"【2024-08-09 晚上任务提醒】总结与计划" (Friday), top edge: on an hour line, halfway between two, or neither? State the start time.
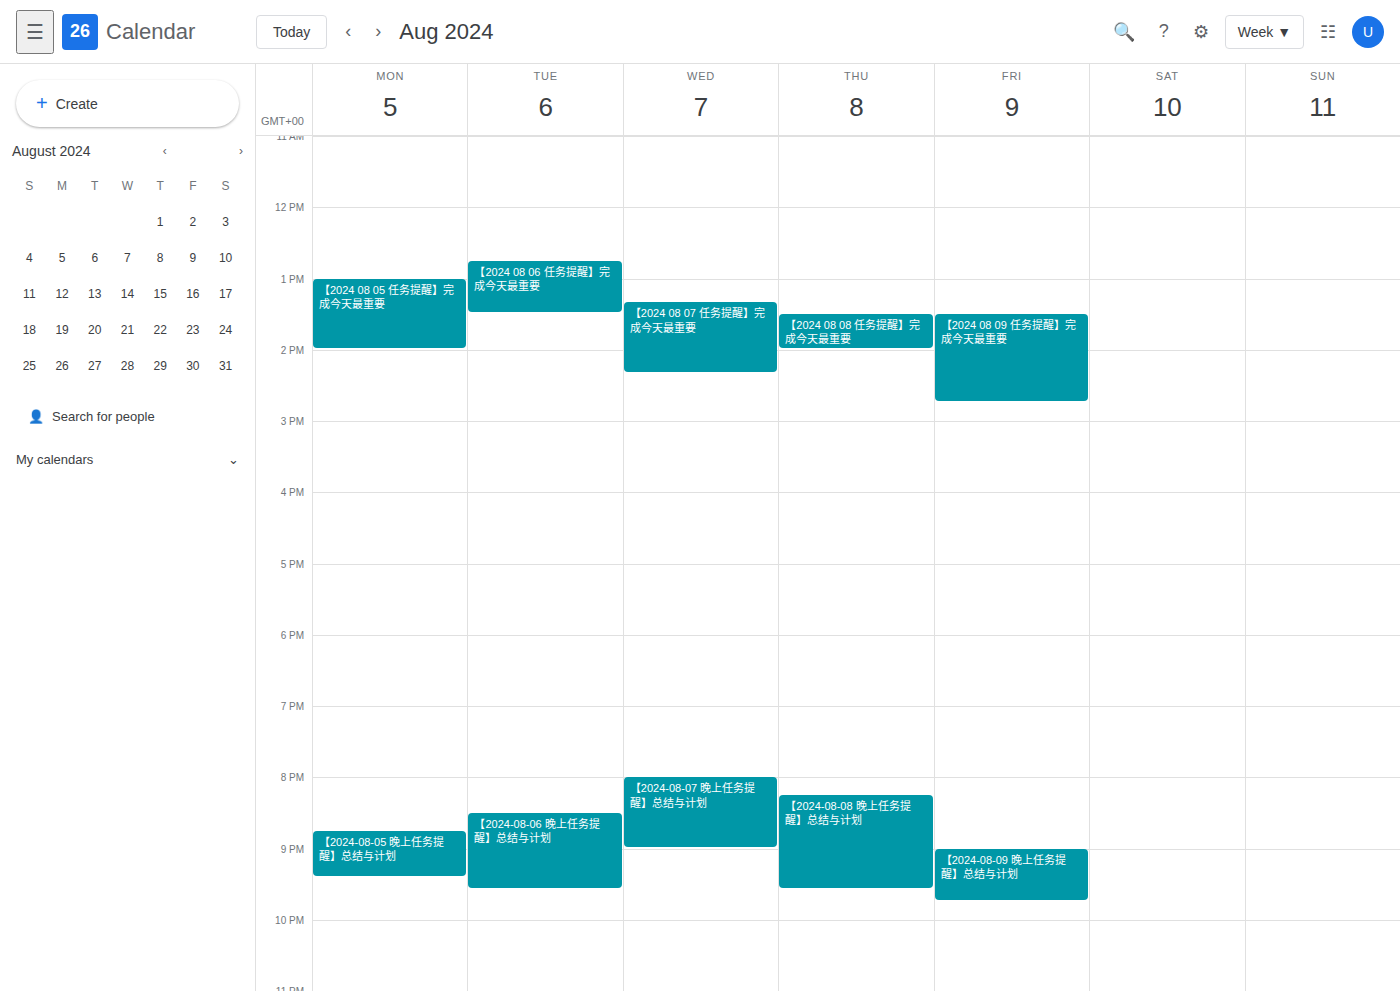
21:00 -- exactly on the 21:00 line.